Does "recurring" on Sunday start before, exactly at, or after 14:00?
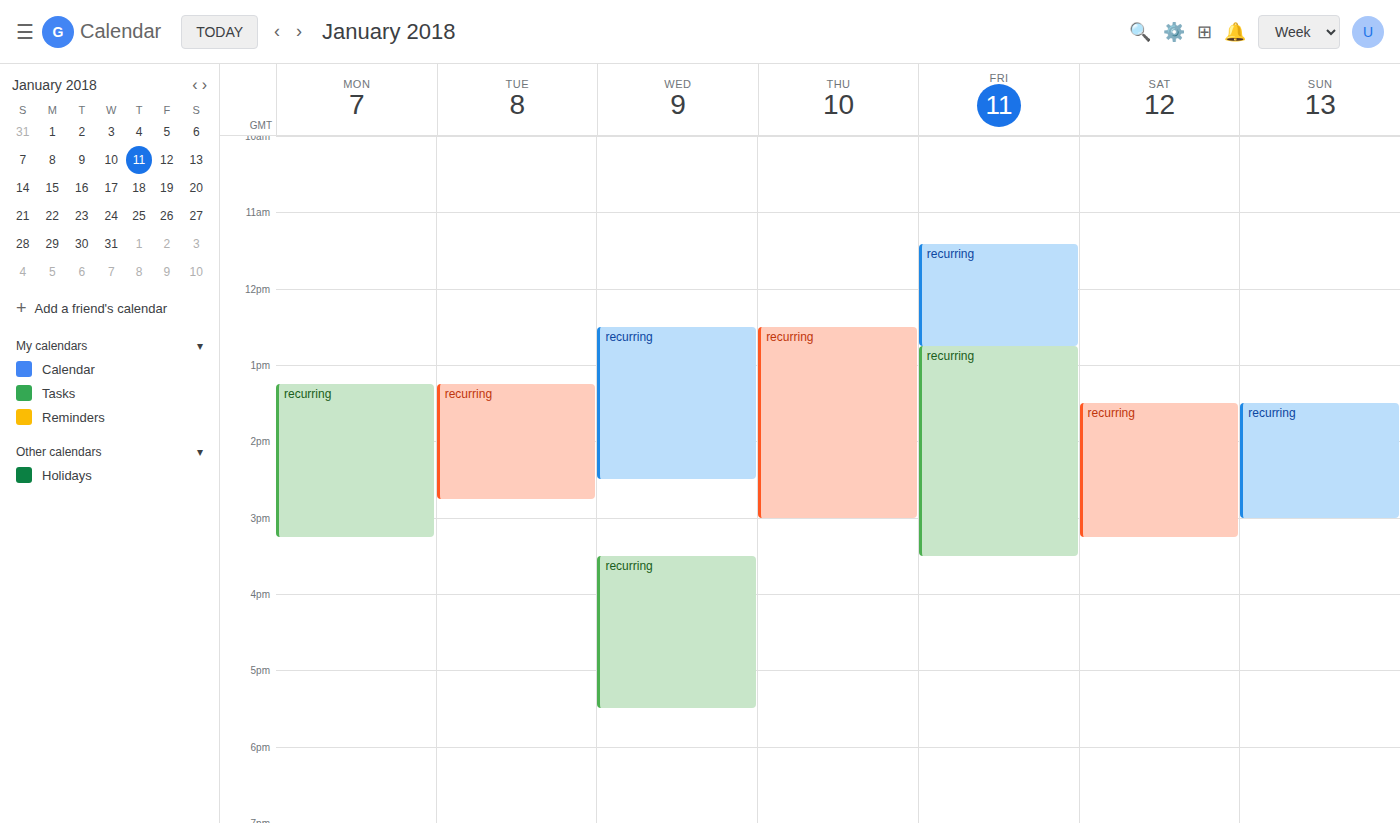
13:30 -- before 14:00, 30 minutes above the 14:00 line.